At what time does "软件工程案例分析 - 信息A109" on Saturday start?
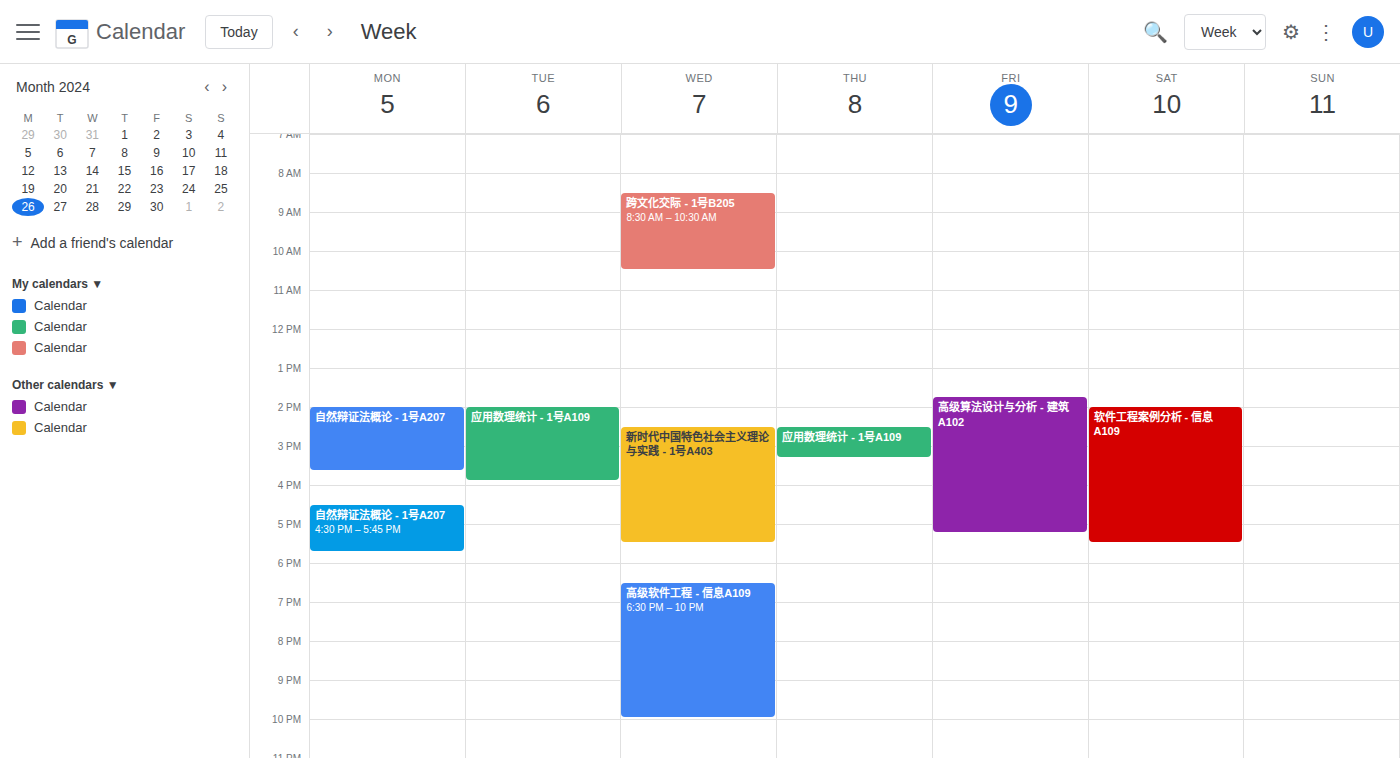
2:00 PM